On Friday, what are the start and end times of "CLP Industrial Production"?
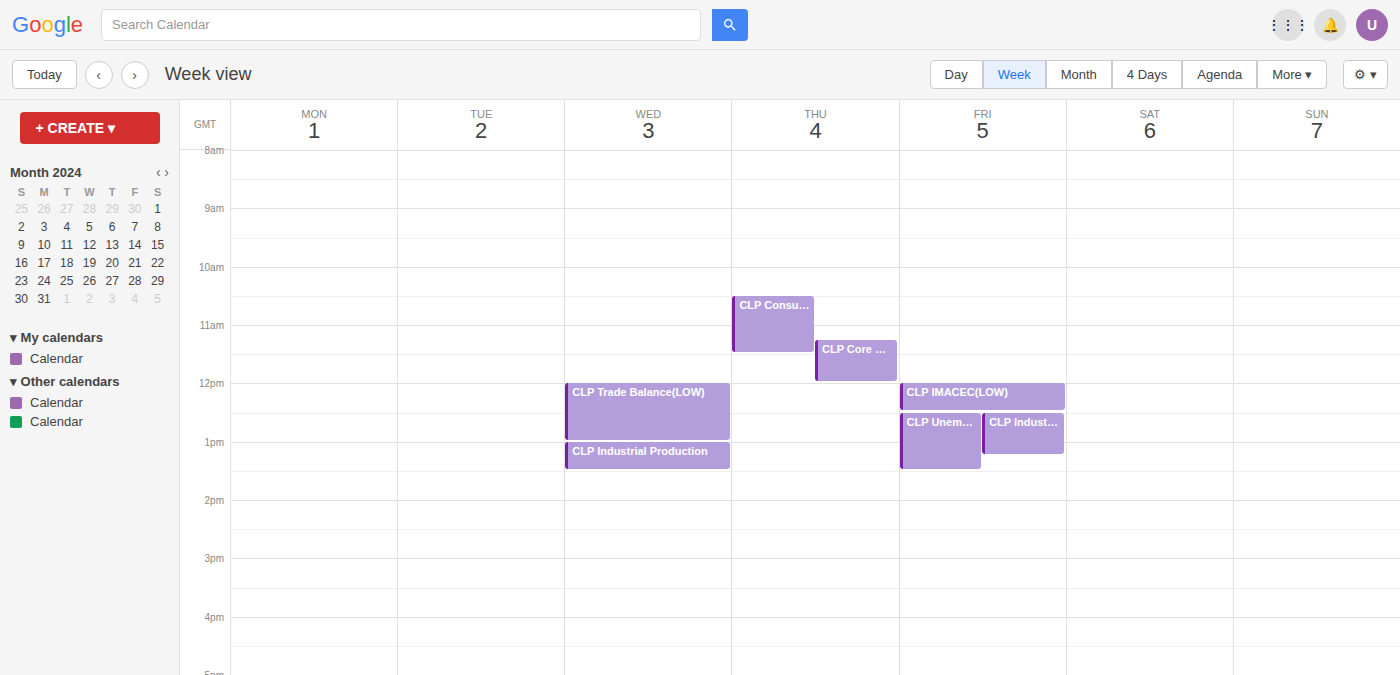
12:30 PM to 1:15 PM